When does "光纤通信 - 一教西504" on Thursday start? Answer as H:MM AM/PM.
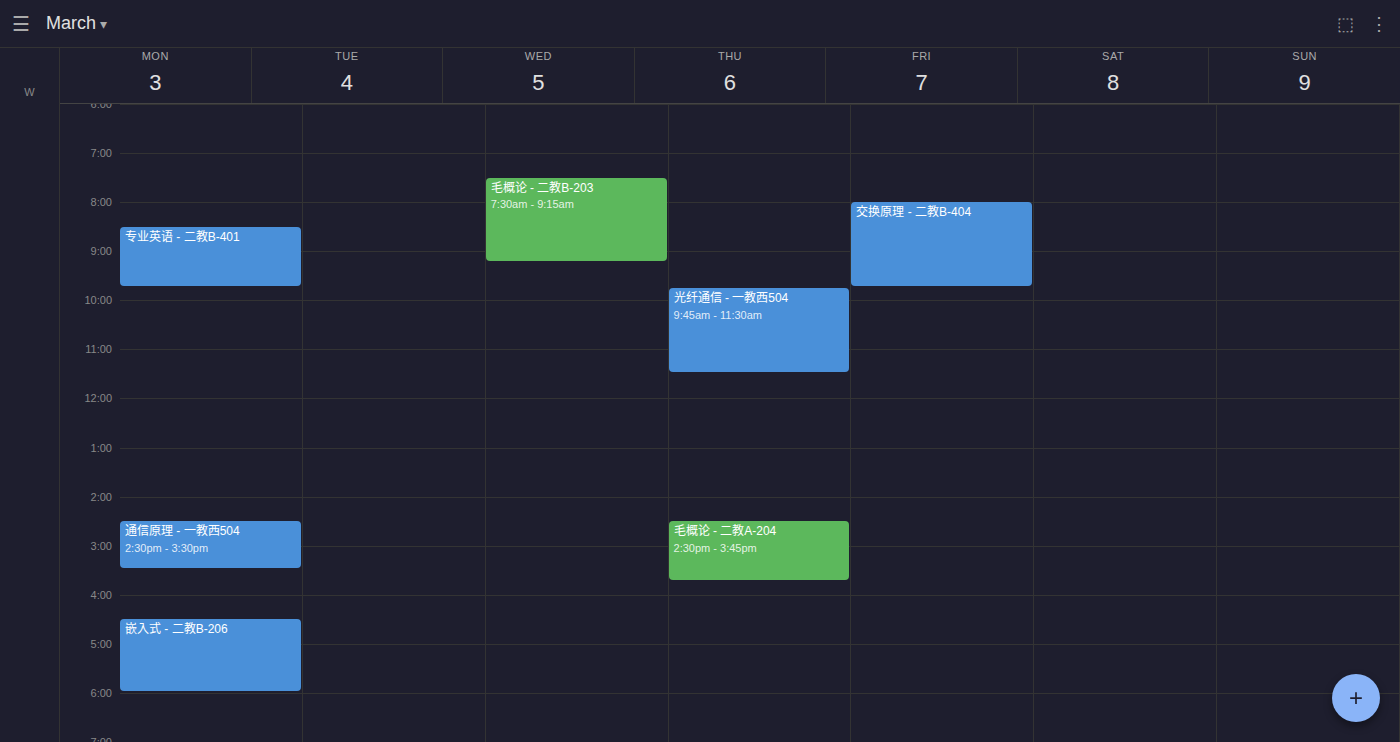
9:45 AM